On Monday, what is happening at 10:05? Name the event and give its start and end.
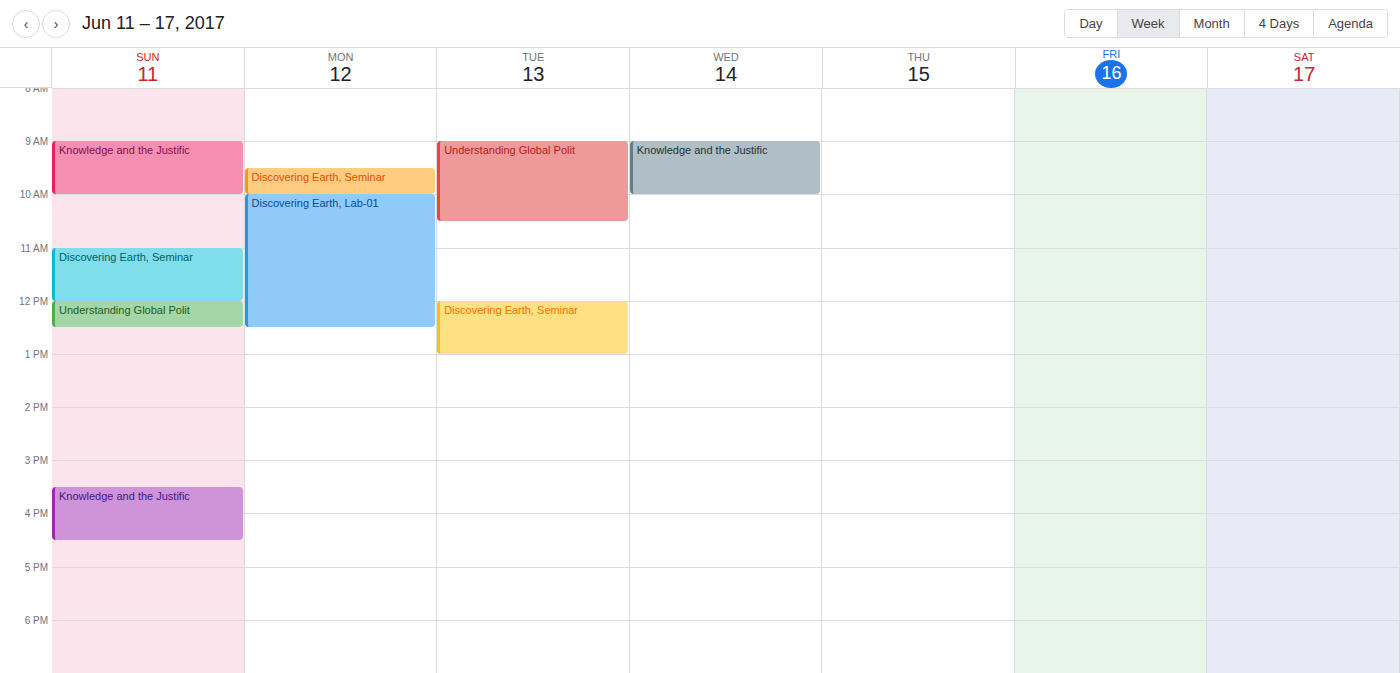
"Discovering Earth, Lab-01", 10:00 to 12:30